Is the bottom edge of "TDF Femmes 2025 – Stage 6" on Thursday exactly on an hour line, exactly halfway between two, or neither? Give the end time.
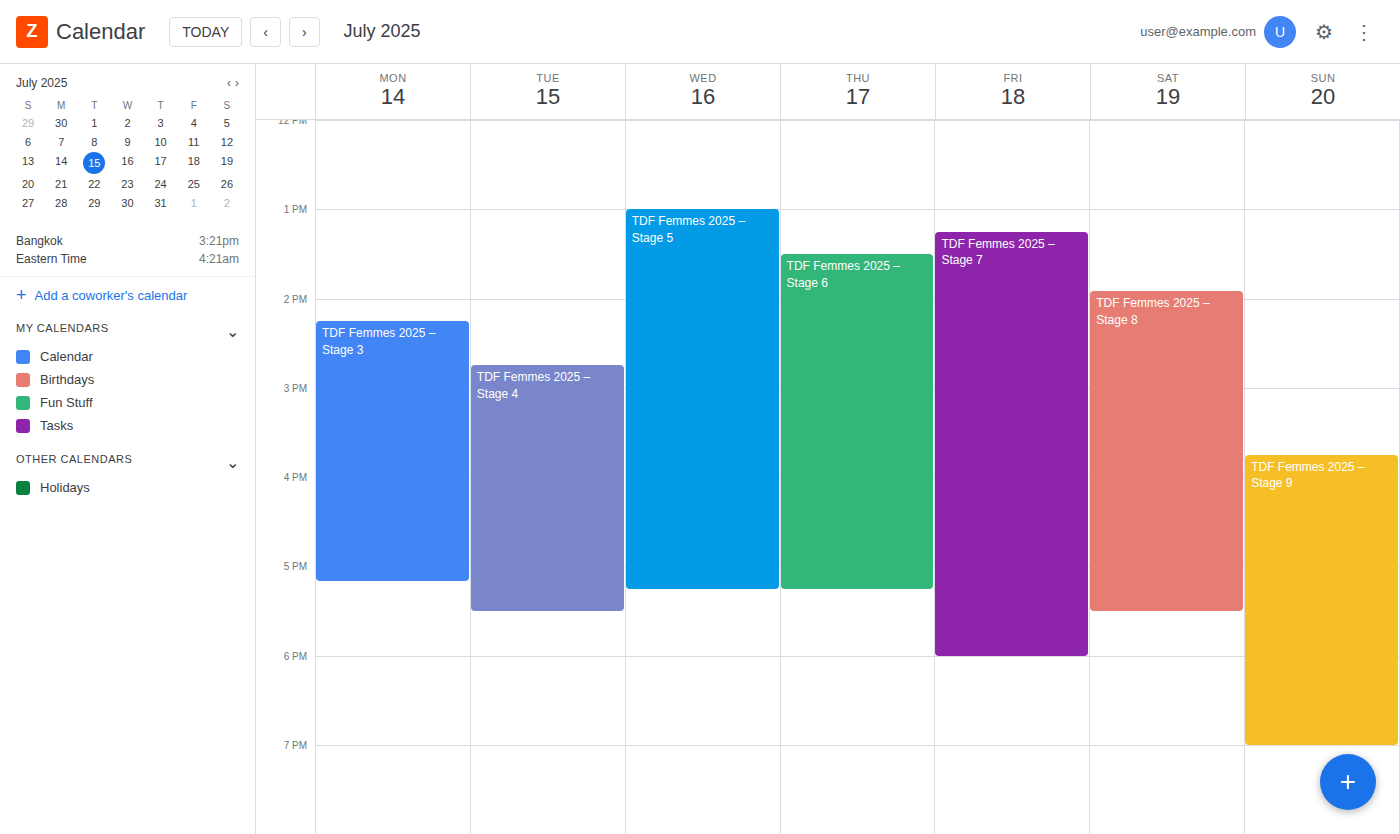
5:15 PM -- neither: a quarter of the way from the 5 PM line to the 6 PM line.